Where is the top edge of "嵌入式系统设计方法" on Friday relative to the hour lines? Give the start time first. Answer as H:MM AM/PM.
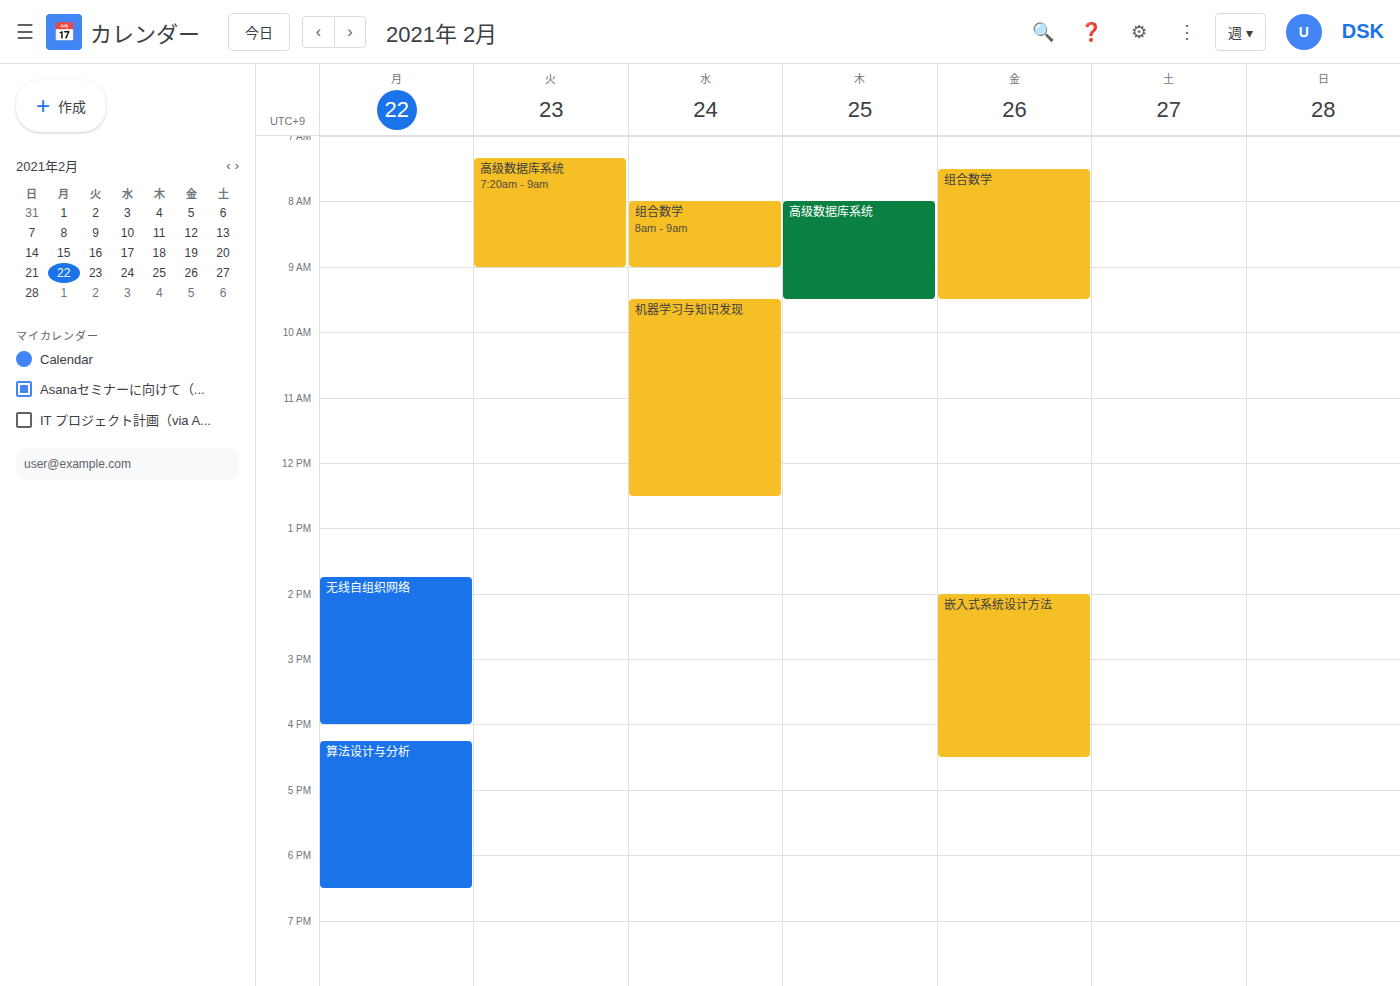
2:00 PM -- exactly on the 2 PM line.